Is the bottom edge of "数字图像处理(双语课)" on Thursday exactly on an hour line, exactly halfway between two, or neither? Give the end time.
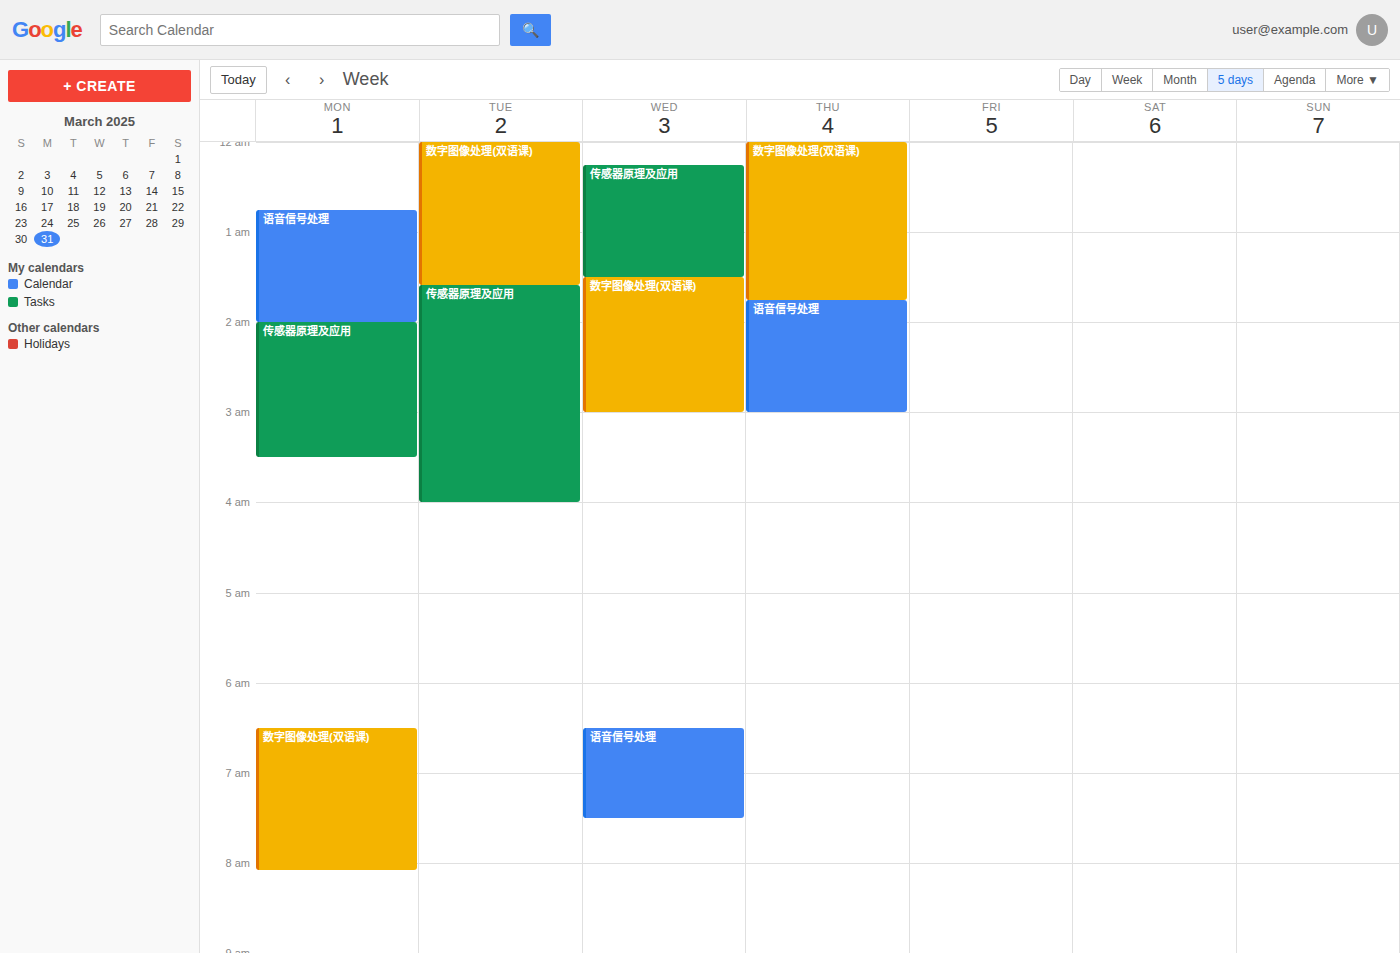
1:45 AM -- neither: three quarters of the way from the 1 AM line to the 2 AM line.